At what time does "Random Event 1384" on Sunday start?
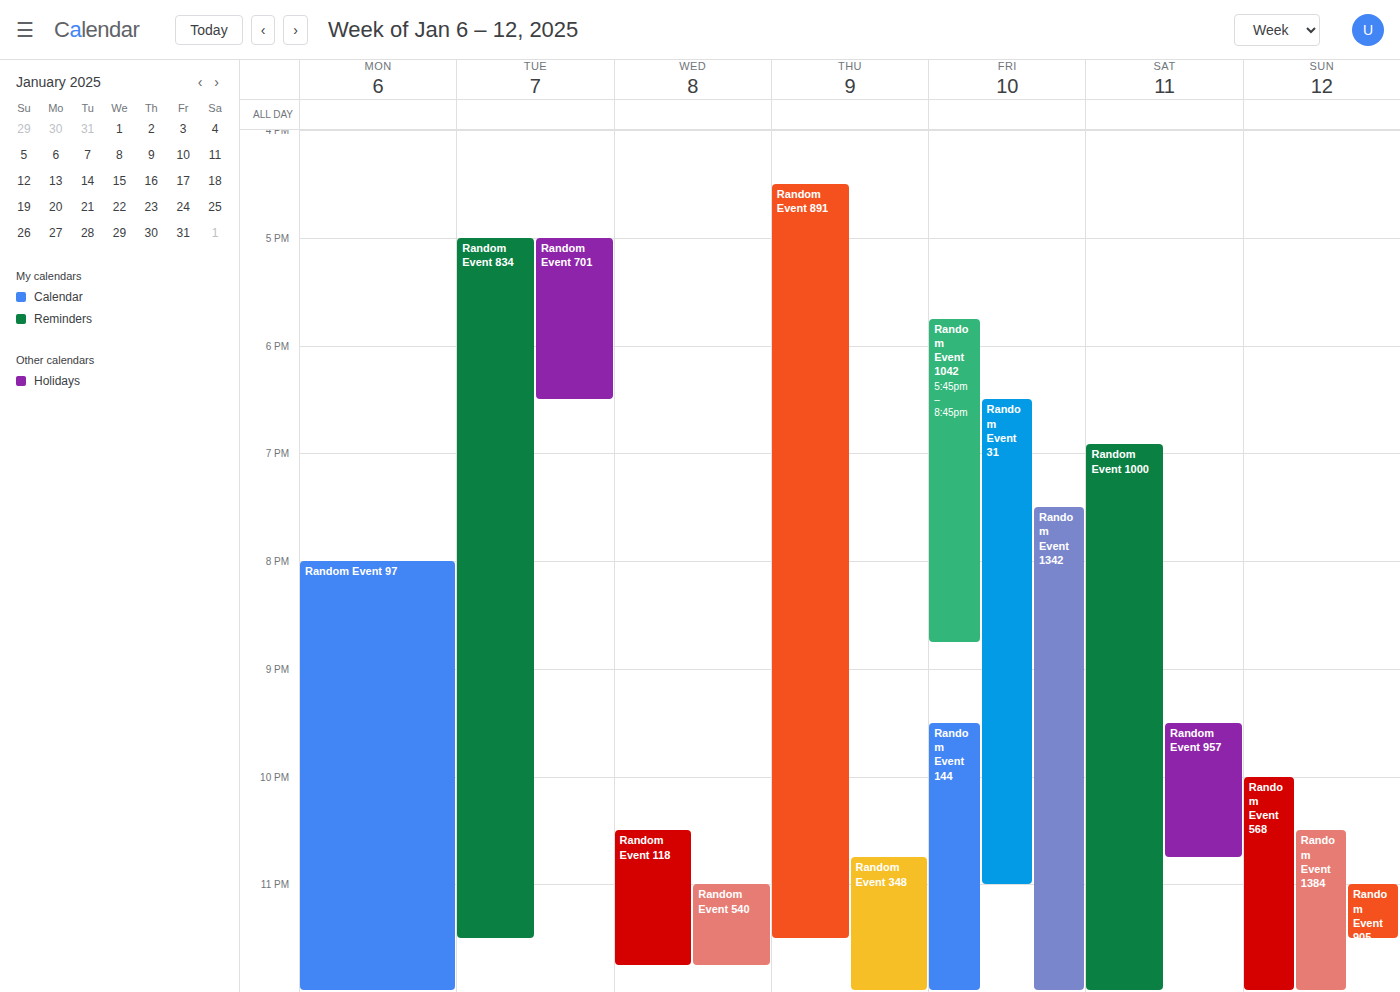
22:30